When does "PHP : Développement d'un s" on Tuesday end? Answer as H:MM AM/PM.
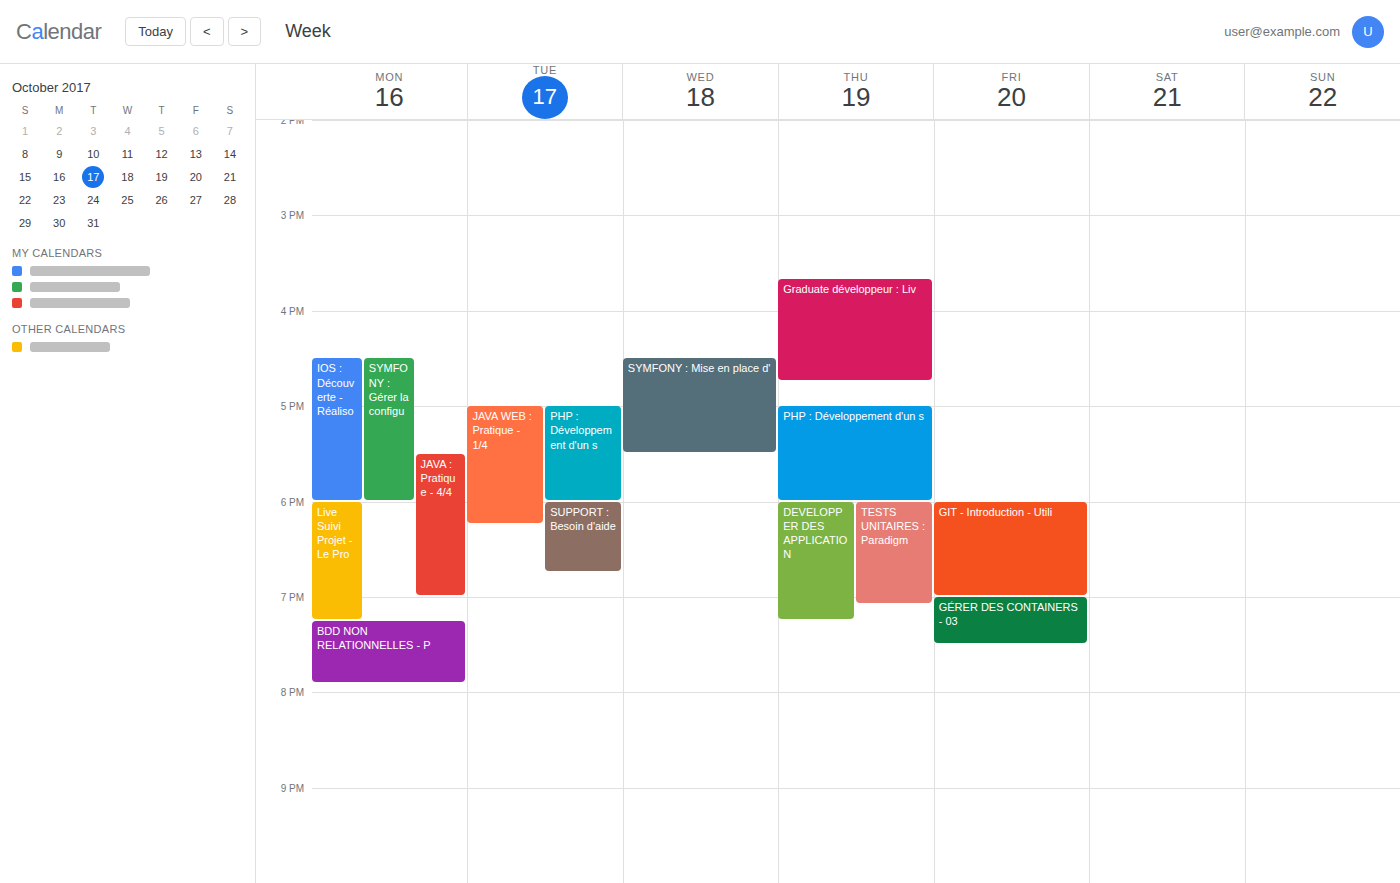
6:00 PM